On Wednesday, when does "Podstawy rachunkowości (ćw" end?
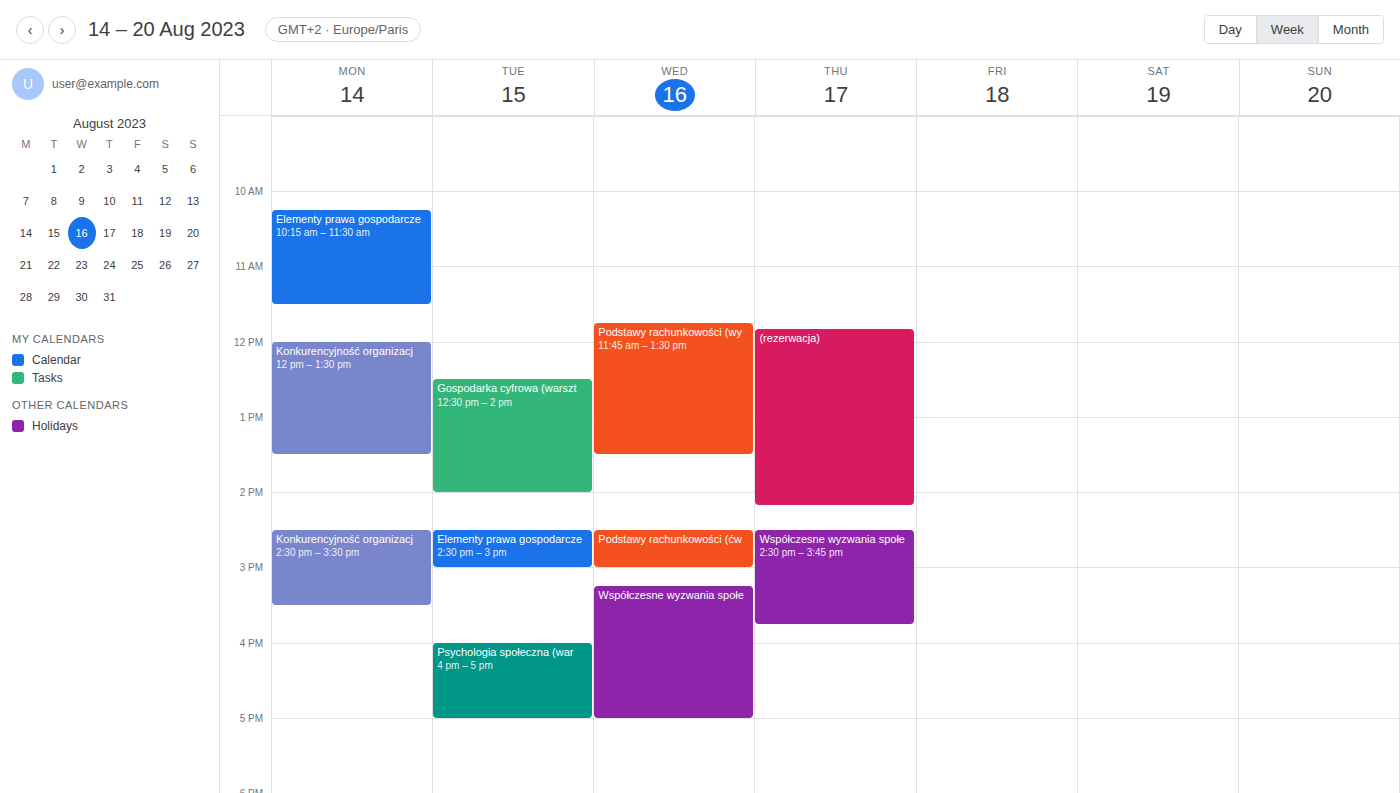
3:00 PM